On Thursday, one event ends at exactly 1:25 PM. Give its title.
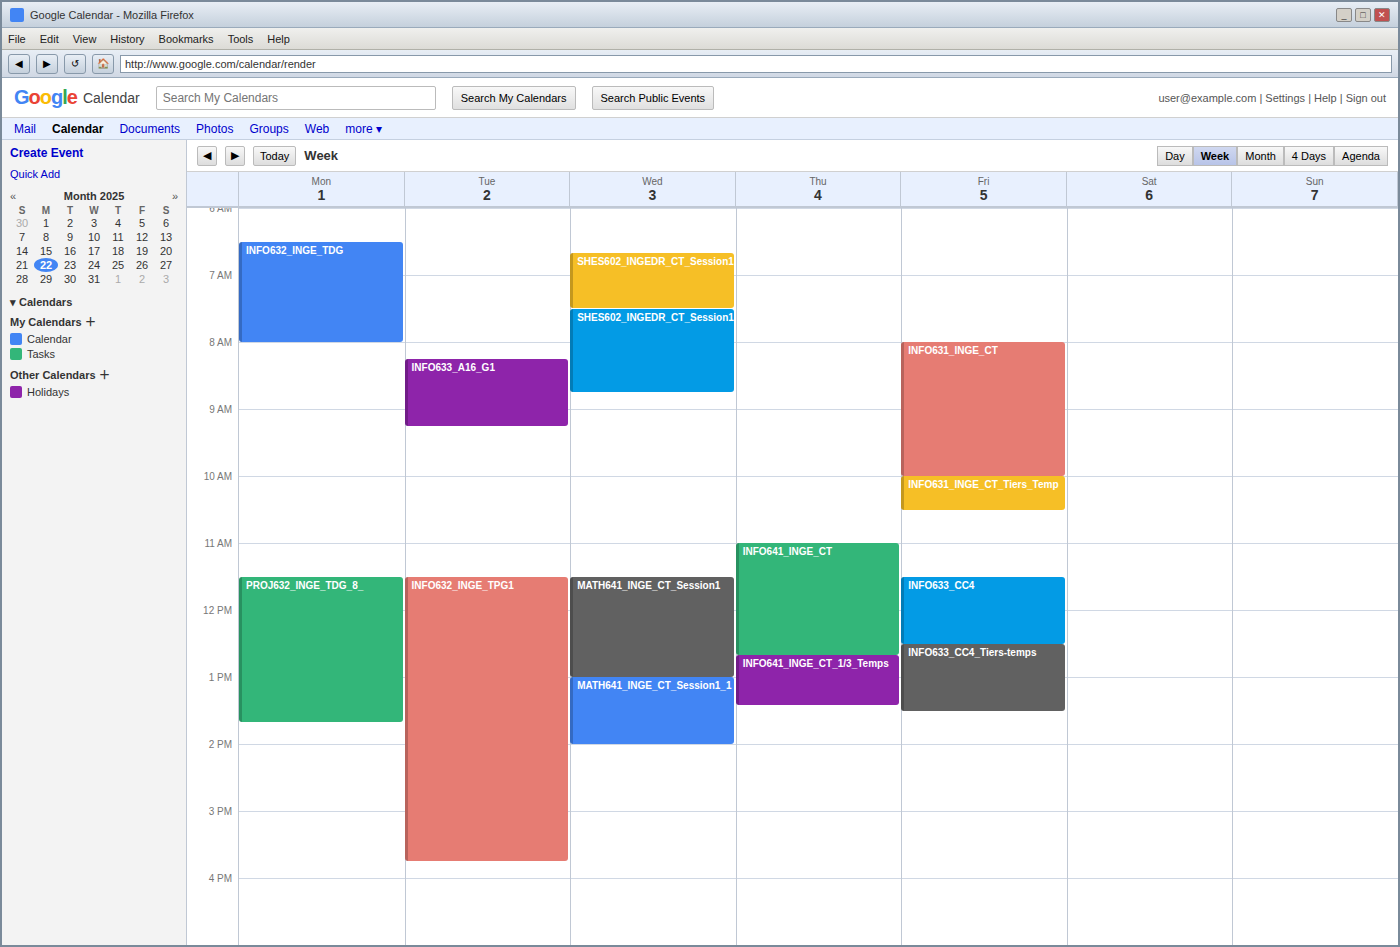
"INFO641_INGE_CT_1/3_Temps"